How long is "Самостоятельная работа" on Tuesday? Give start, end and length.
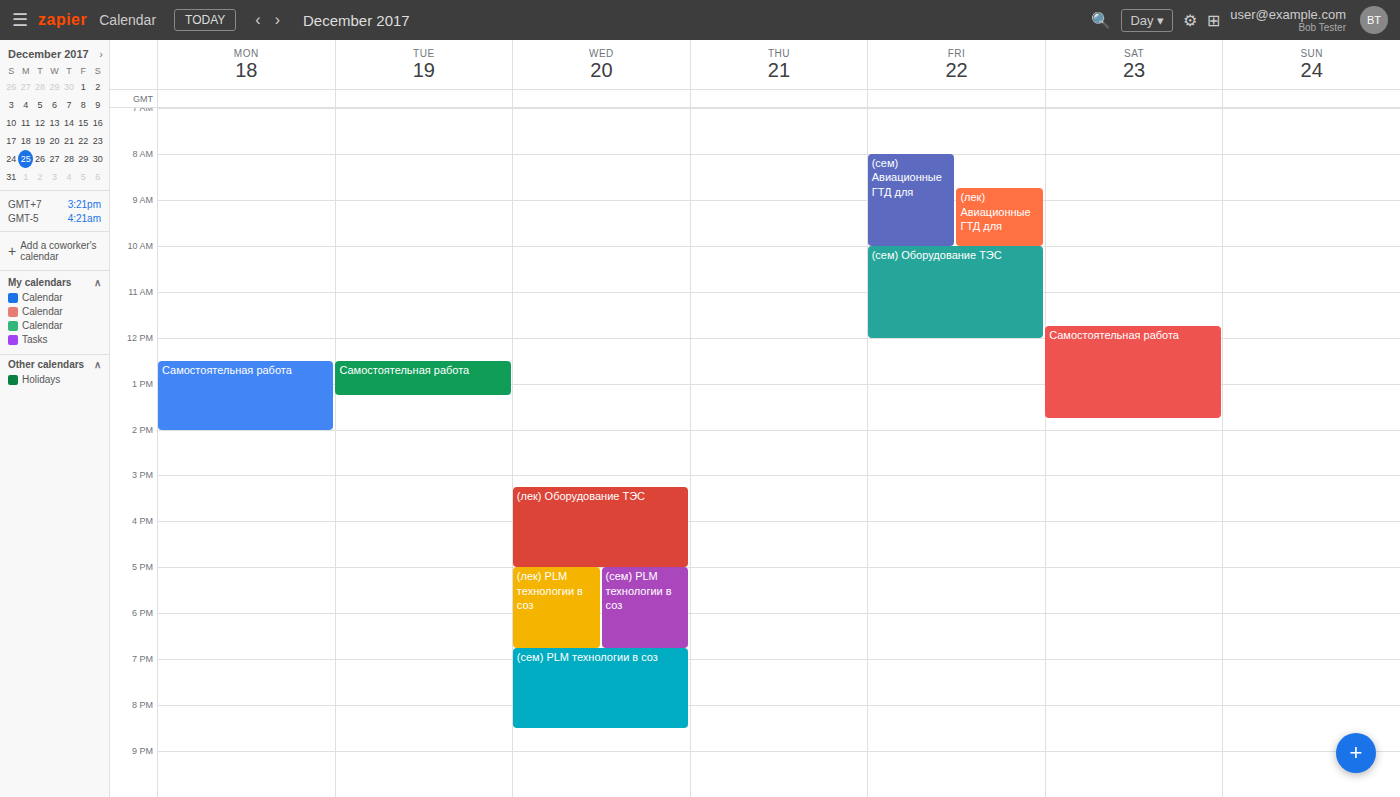
12:30 PM to 1:15 PM, 45 minutes